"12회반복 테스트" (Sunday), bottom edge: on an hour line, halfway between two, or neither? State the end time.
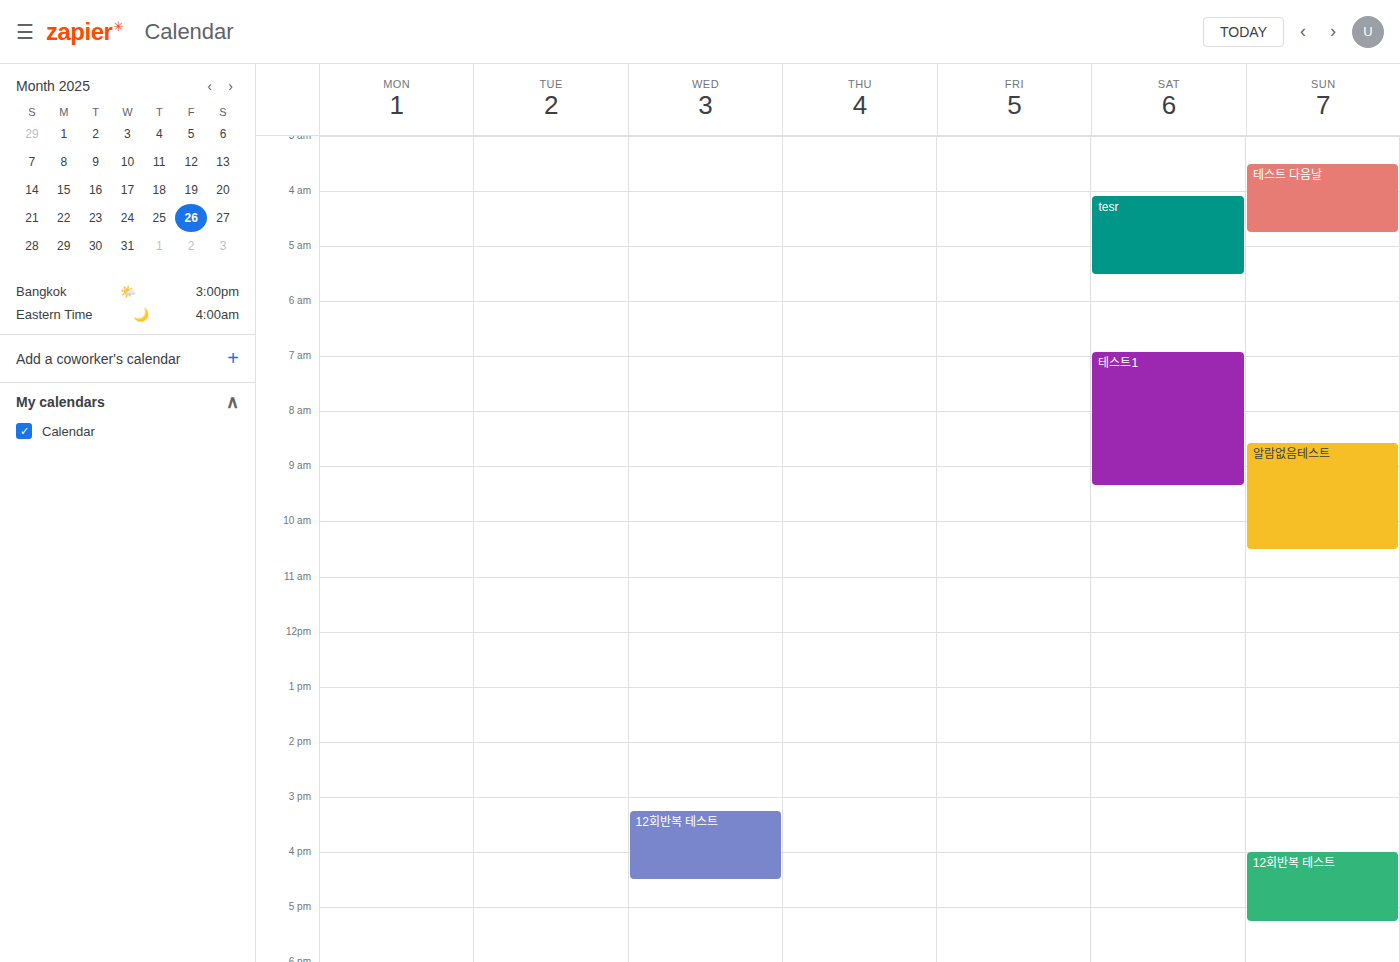
5:15 PM -- neither: a quarter of the way from the 5 PM line to the 6 PM line.